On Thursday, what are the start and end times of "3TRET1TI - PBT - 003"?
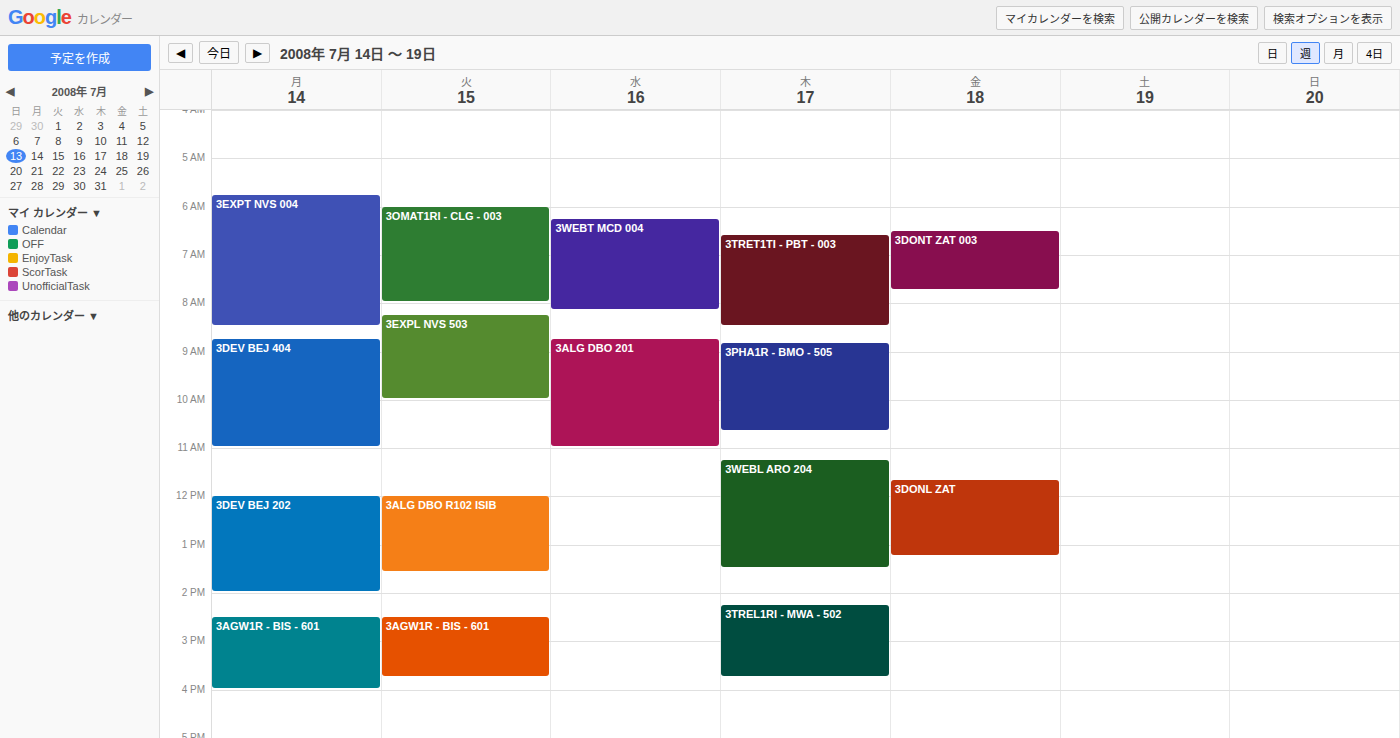
6:35 AM to 8:30 AM